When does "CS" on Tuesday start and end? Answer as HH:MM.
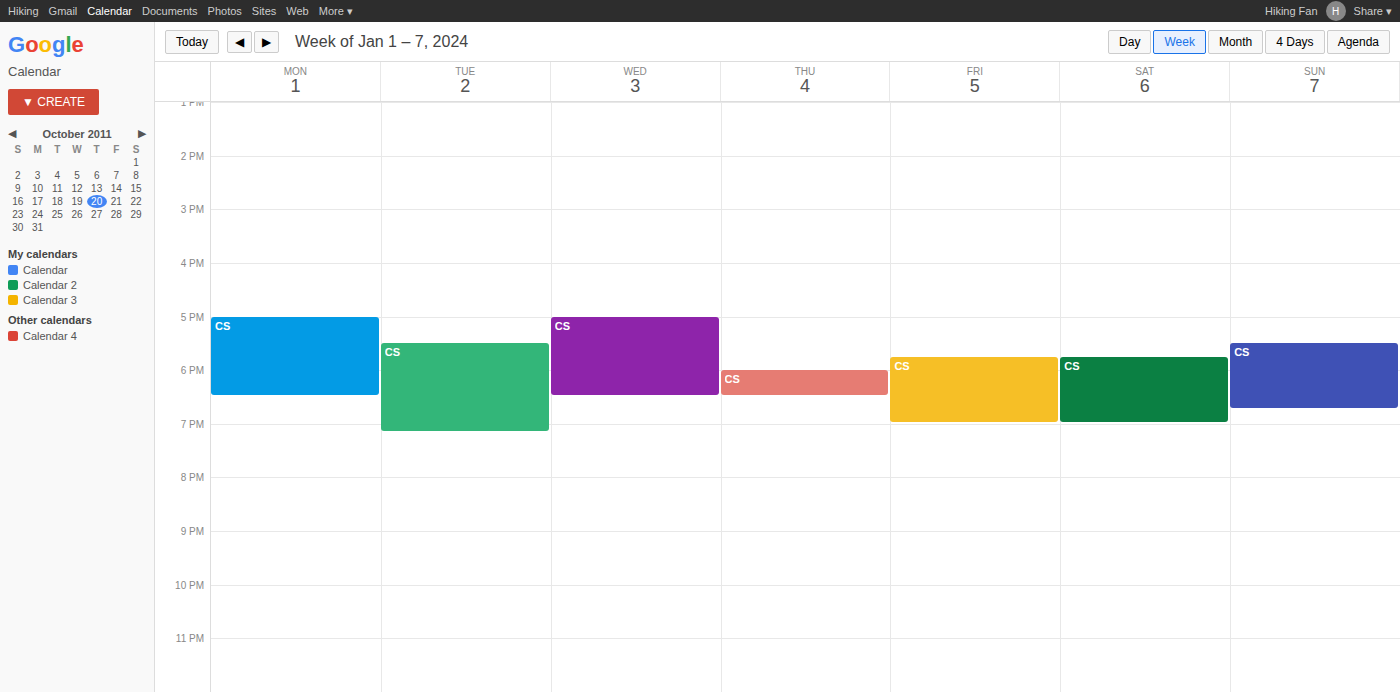
17:30 to 19:10